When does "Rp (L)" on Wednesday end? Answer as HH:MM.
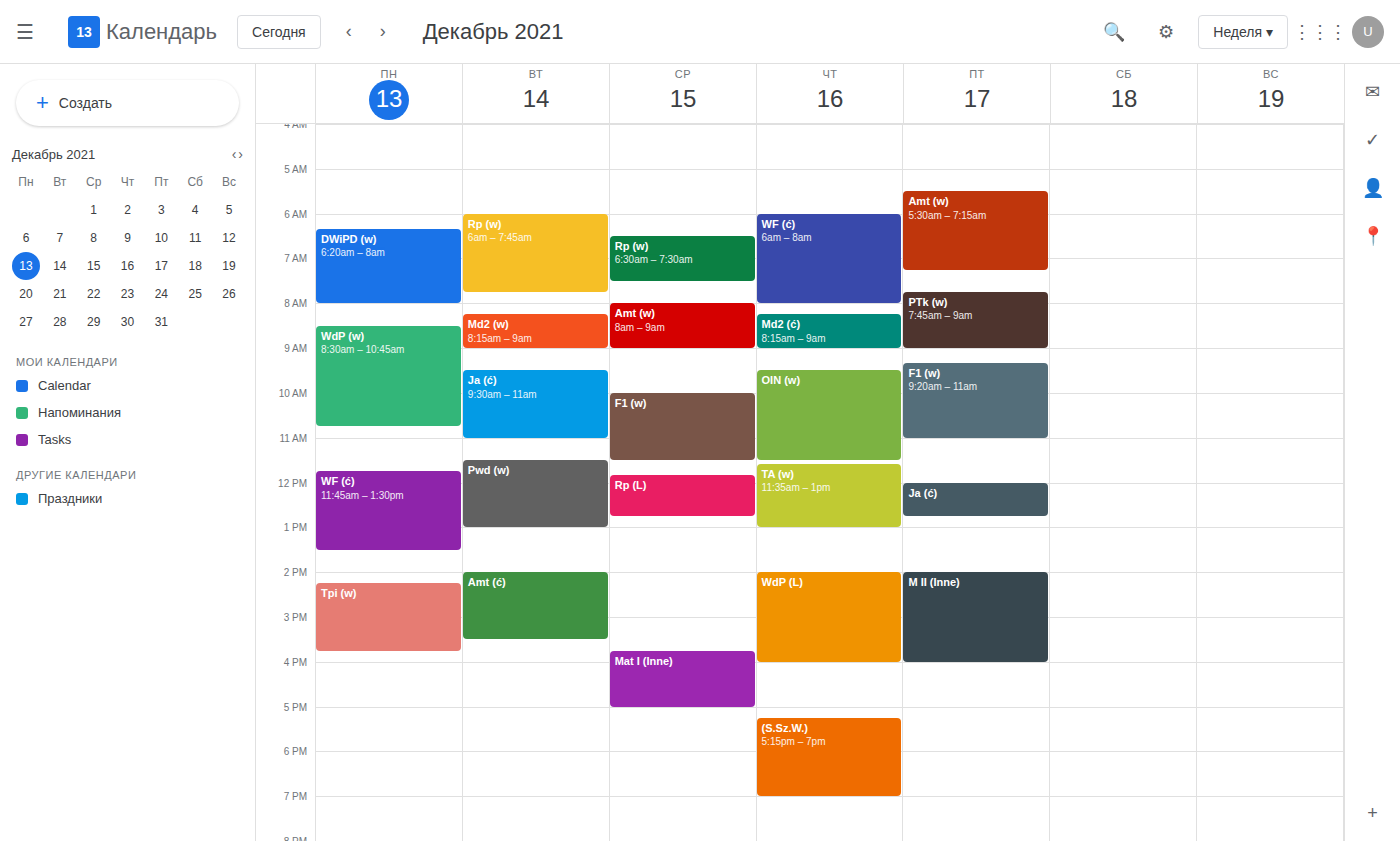
12:45